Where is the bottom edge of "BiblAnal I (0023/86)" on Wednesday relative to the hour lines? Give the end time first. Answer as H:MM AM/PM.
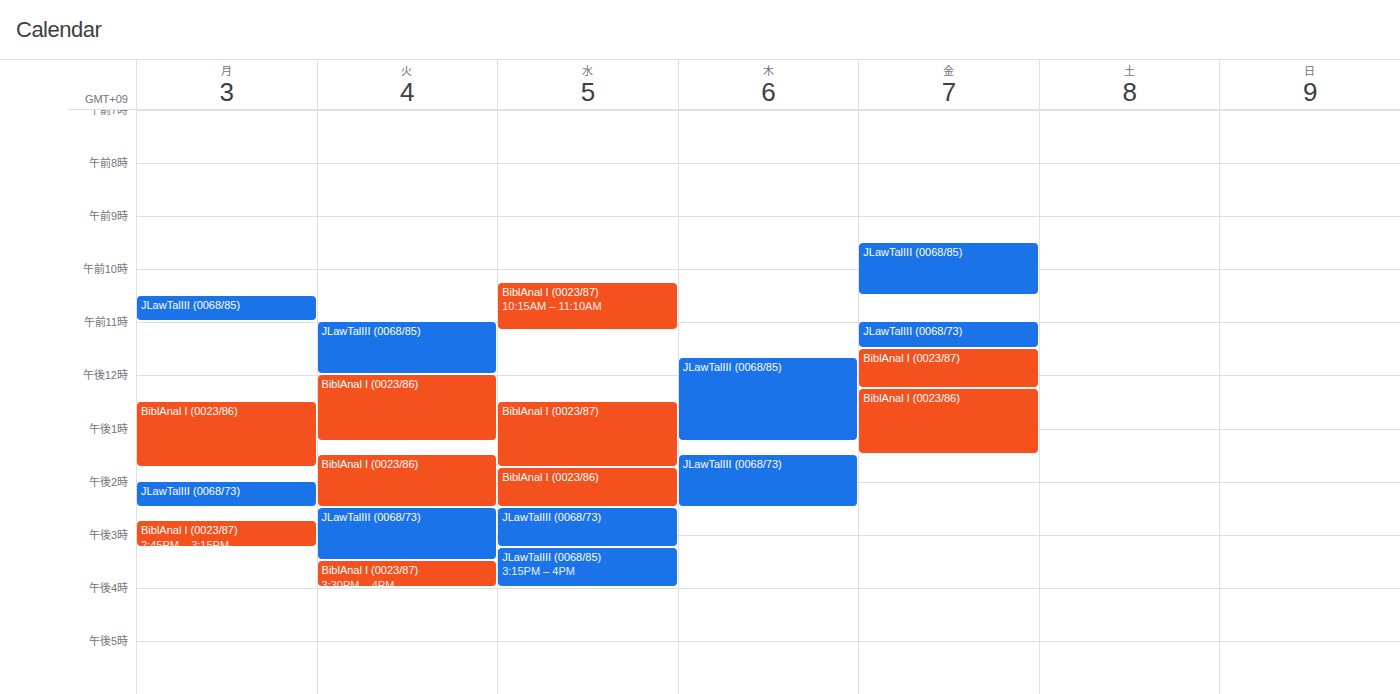
2:30 PM -- halfway between the 2 PM and 3 PM lines.